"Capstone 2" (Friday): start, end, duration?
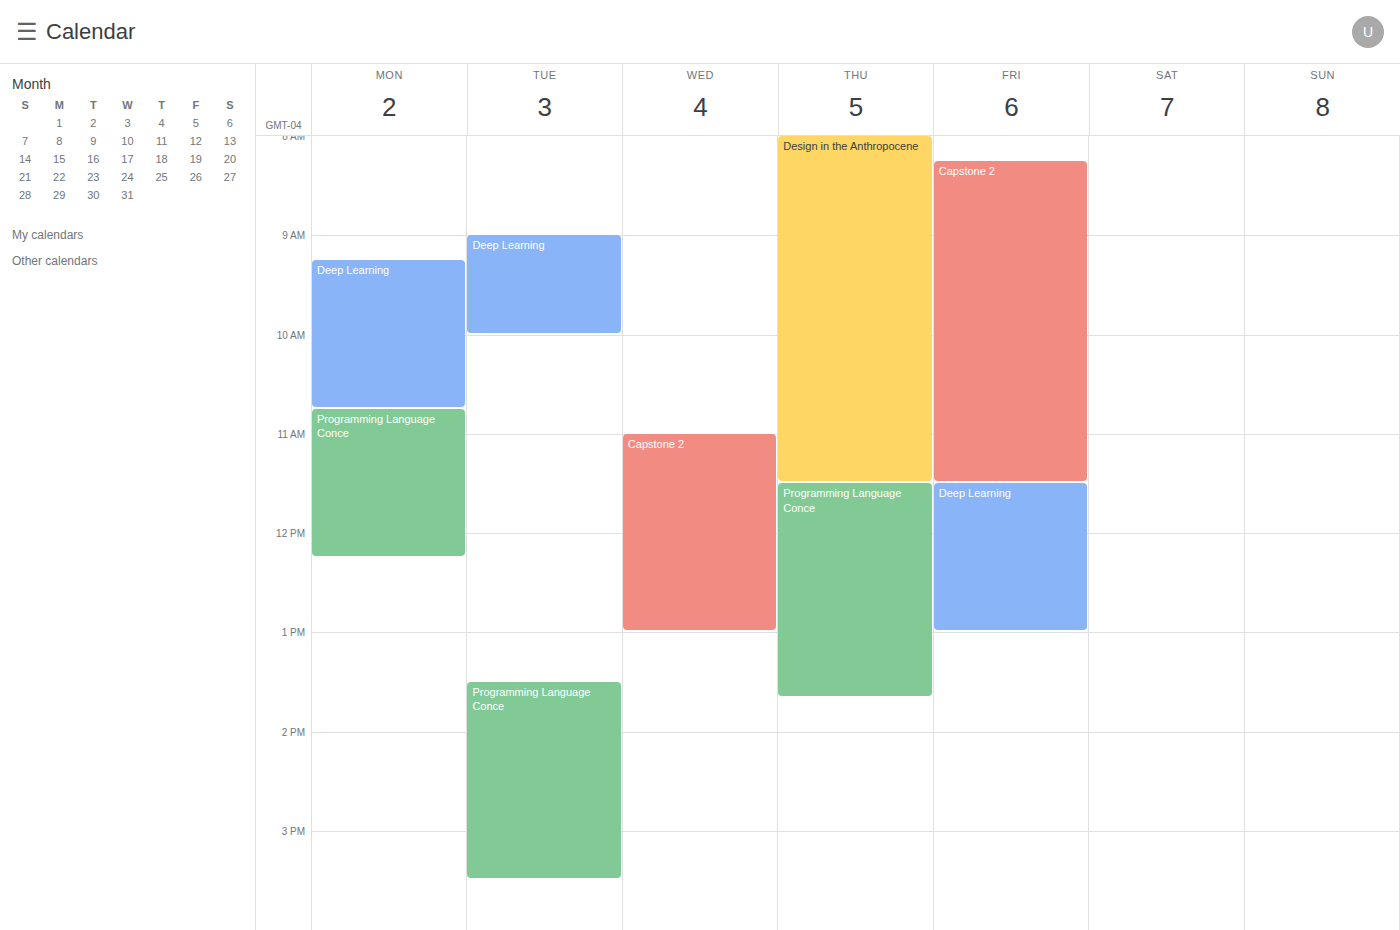
8:15 AM to 11:30 AM, 3 hours 15 minutes